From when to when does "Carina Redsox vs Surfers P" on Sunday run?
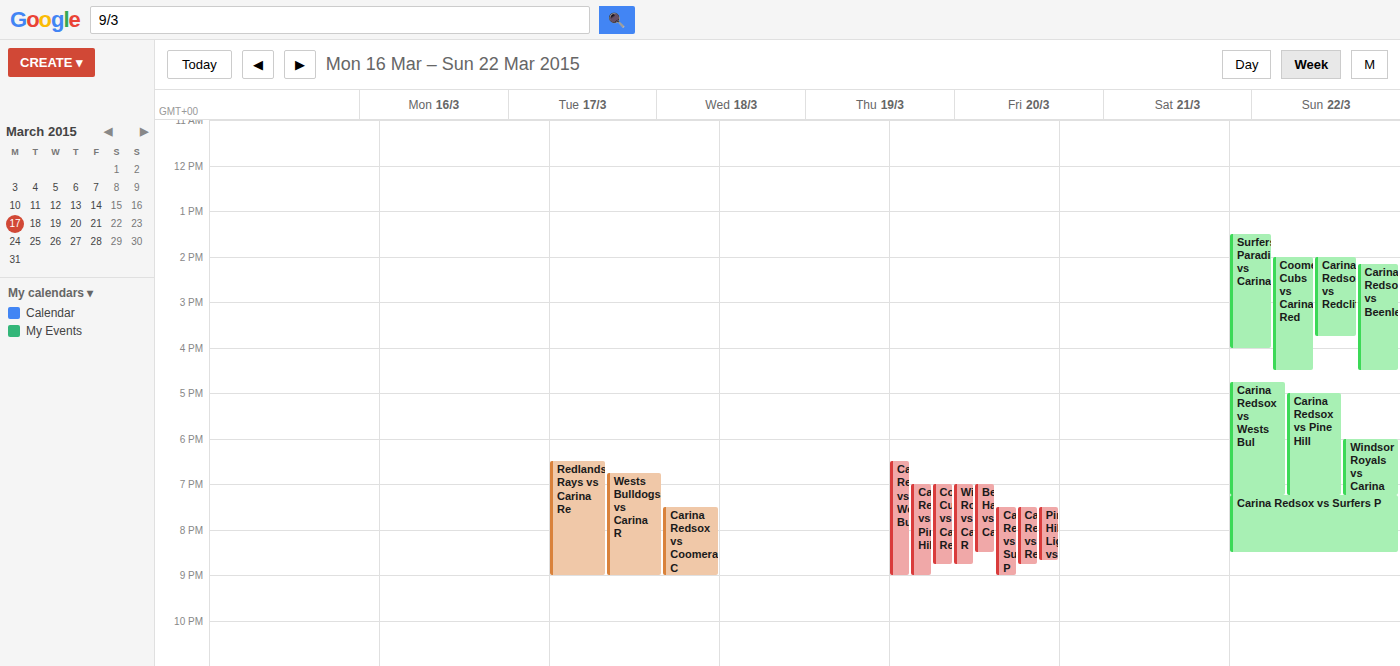
19:15 to 20:30